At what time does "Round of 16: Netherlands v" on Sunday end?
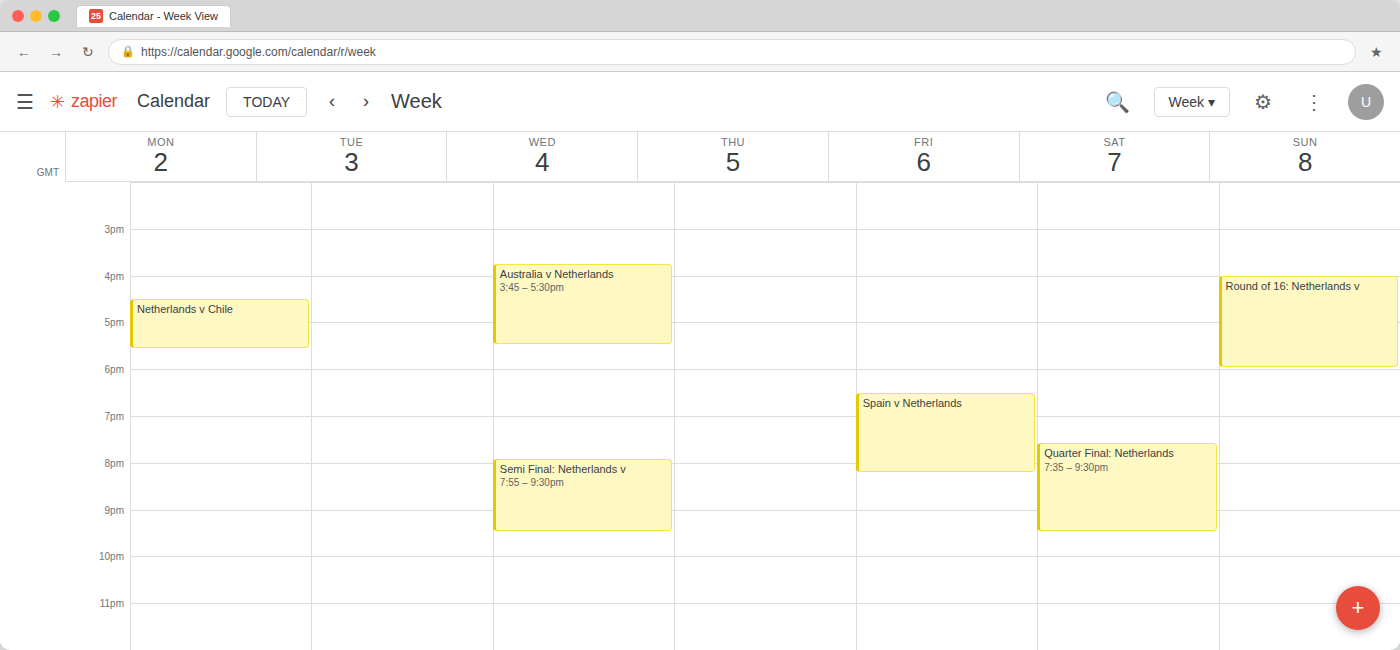
6:00 PM